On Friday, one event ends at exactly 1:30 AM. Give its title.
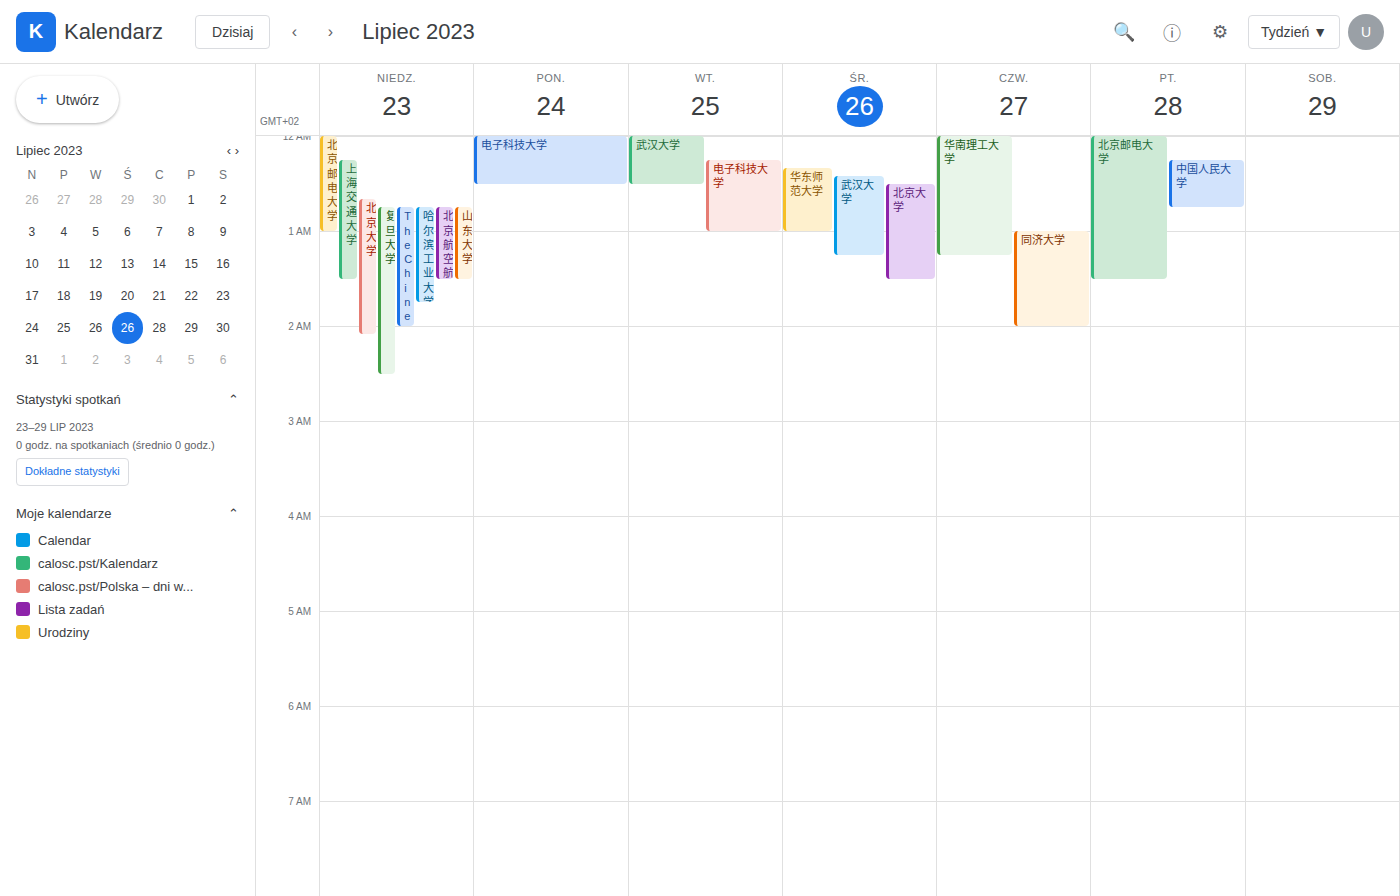
"北京邮电大学"